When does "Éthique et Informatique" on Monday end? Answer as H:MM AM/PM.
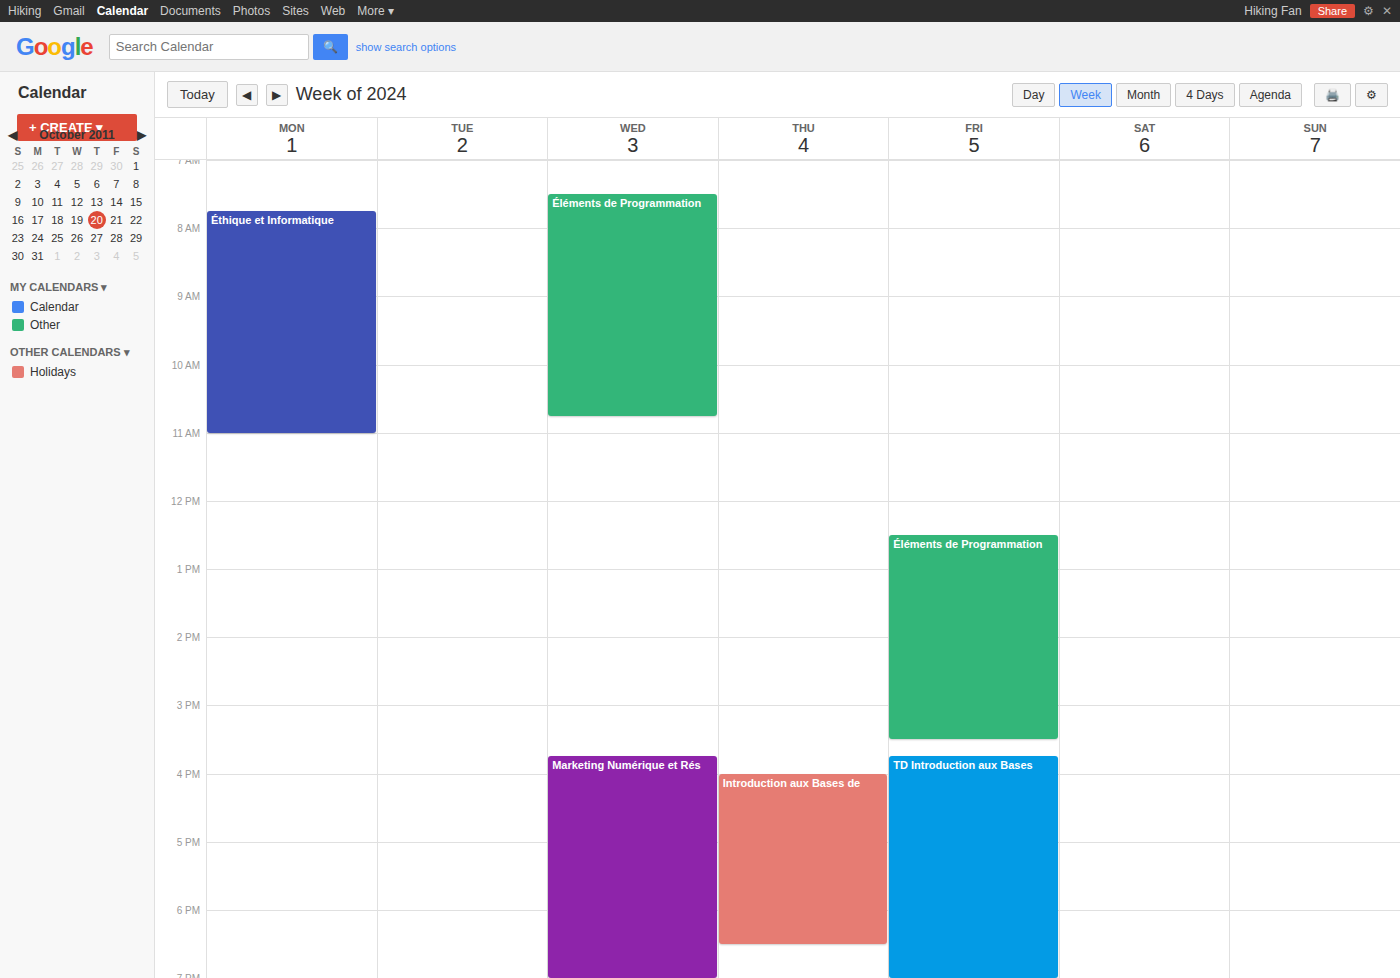
11:00 AM